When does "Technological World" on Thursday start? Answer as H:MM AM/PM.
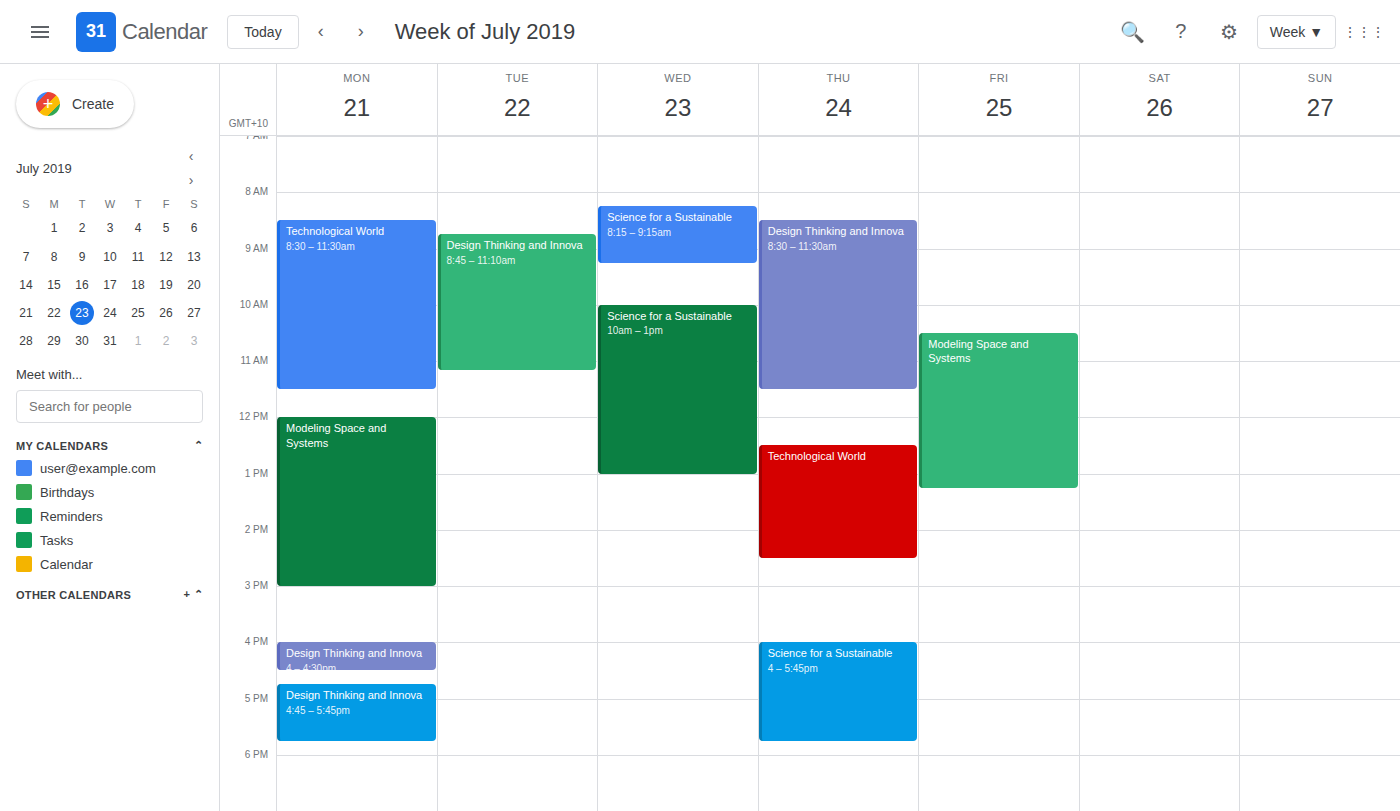
12:30 PM